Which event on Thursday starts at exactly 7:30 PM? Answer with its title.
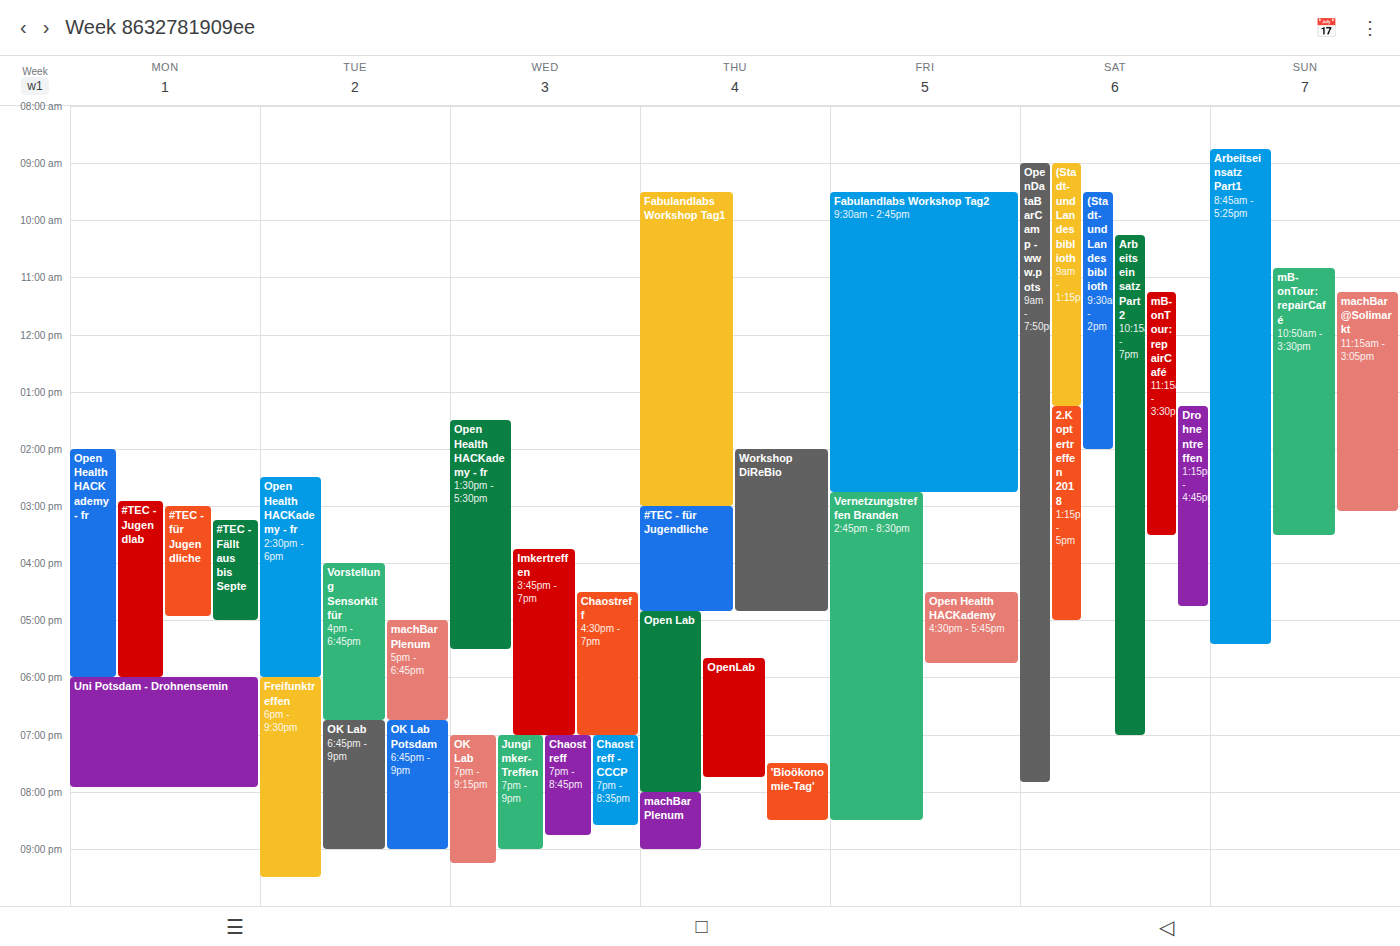
"'Bioökonomie-Tag'"